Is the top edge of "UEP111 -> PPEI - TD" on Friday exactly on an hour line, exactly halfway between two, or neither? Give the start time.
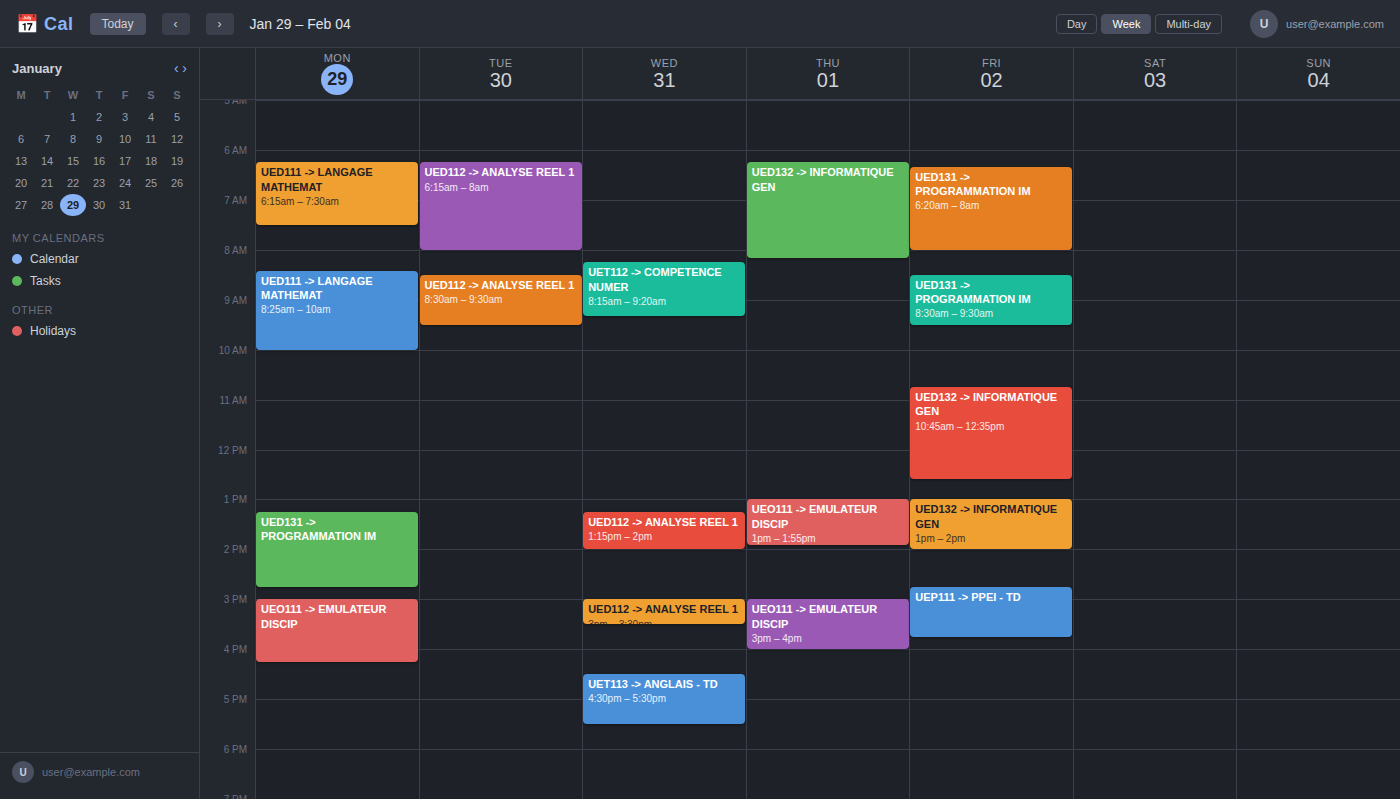
14:45 -- neither: three quarters of the way from the 14:00 line to the 15:00 line.